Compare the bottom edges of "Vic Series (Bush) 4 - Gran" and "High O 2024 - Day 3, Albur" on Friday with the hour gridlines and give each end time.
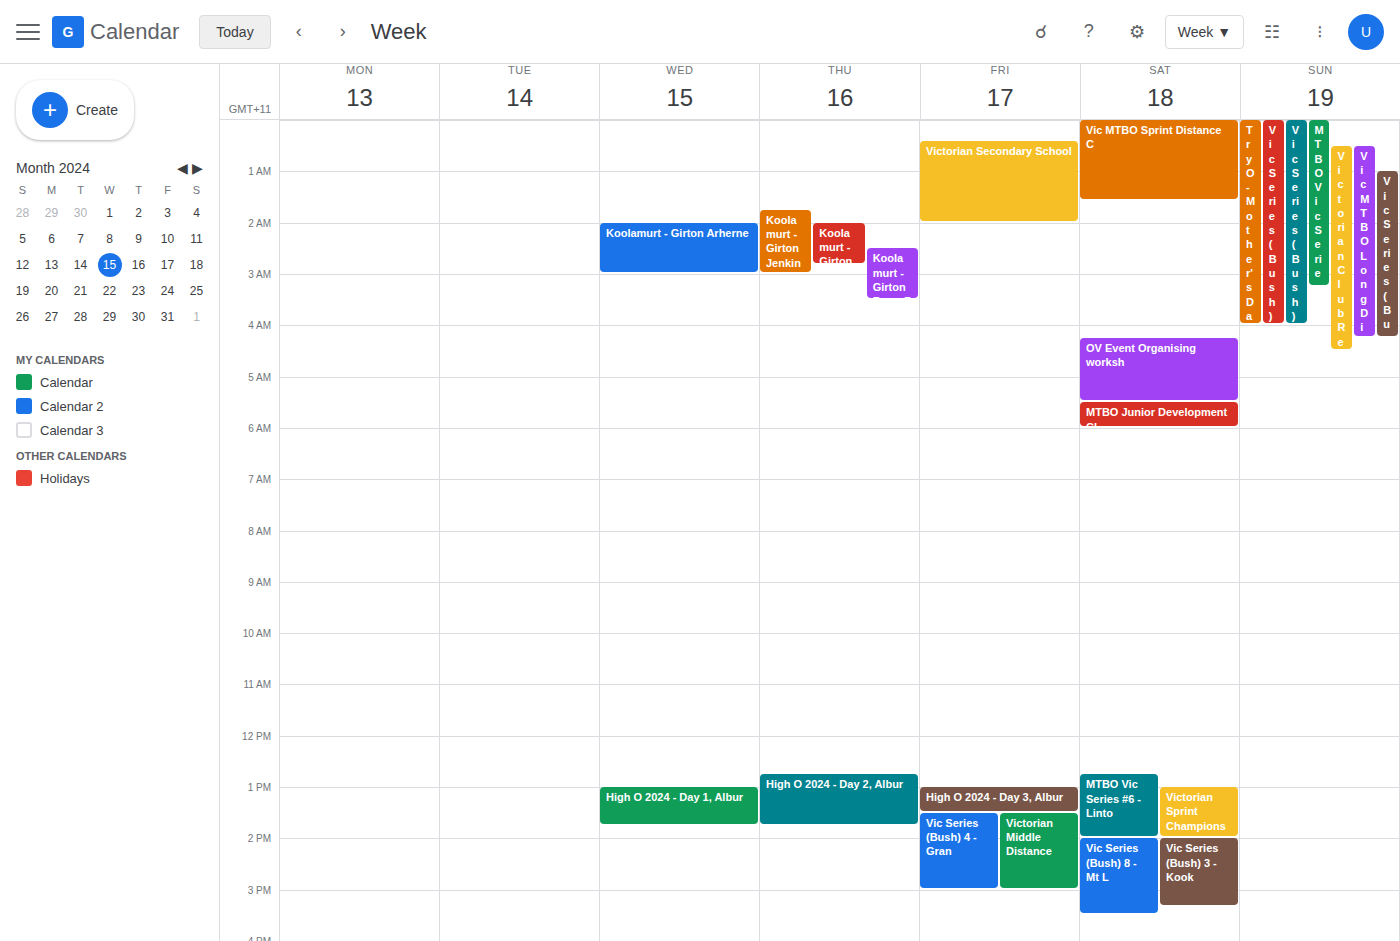
"Vic Series (Bush) 4 - Gran": 3:00 PM, exactly on the 3 PM line. "High O 2024 - Day 3, Albur": 1:30 PM, halfway between the 1 PM and 2 PM lines.